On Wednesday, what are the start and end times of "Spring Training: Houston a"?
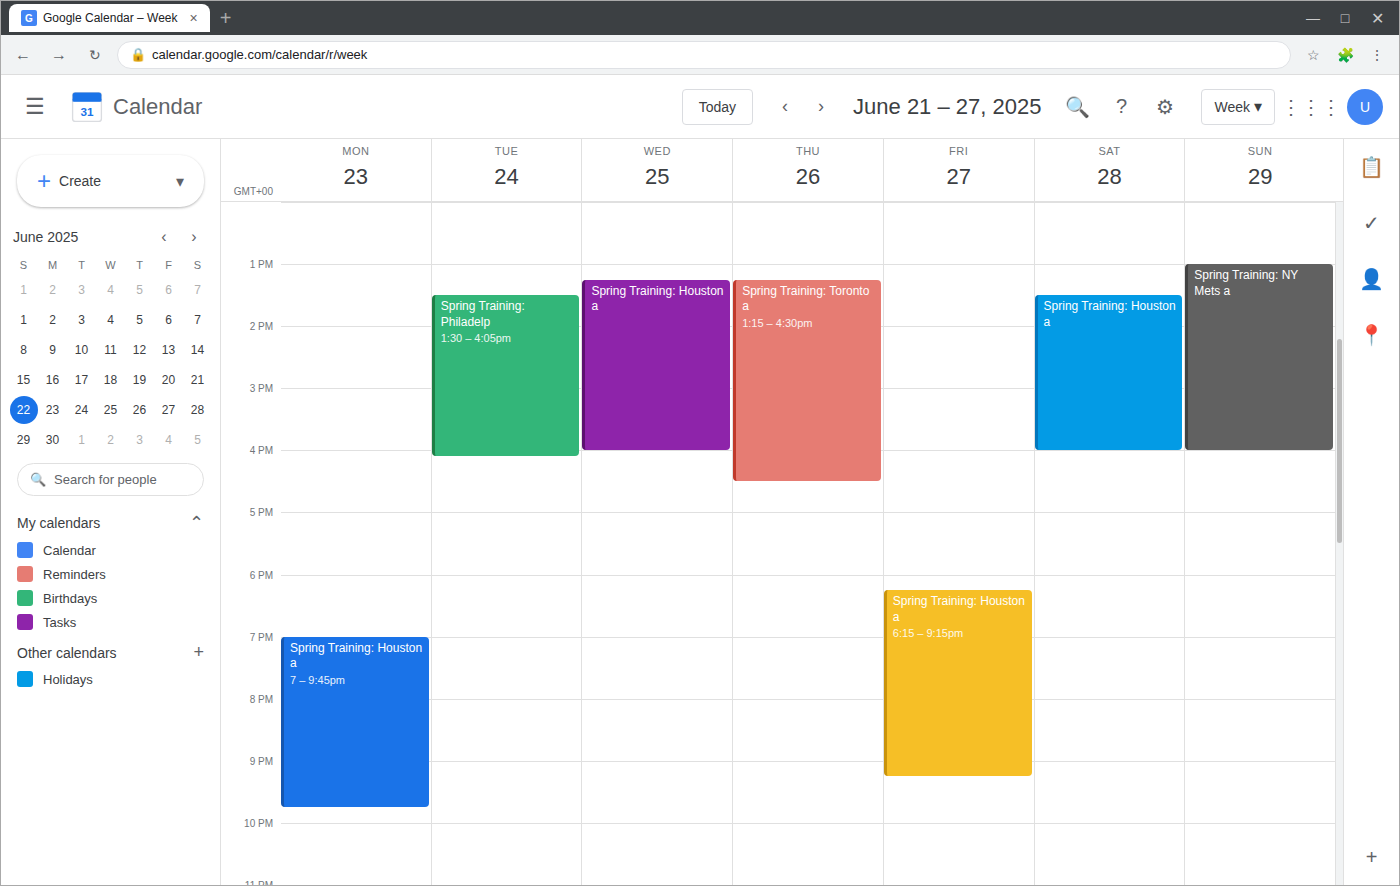
1:15 PM to 4:00 PM